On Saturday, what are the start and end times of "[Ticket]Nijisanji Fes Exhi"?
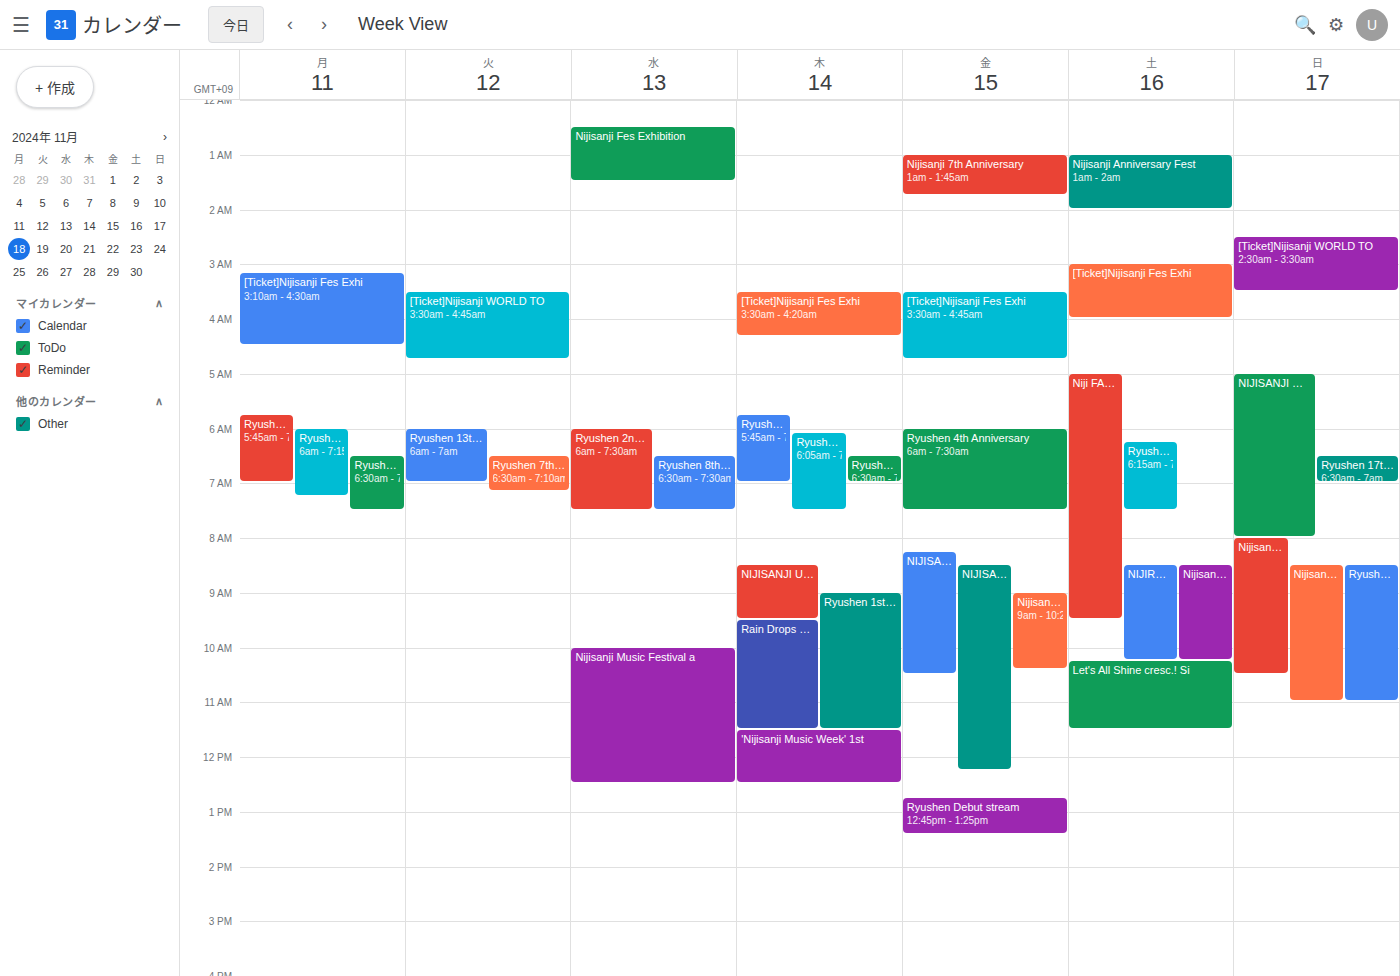
3:00 AM to 4:00 AM